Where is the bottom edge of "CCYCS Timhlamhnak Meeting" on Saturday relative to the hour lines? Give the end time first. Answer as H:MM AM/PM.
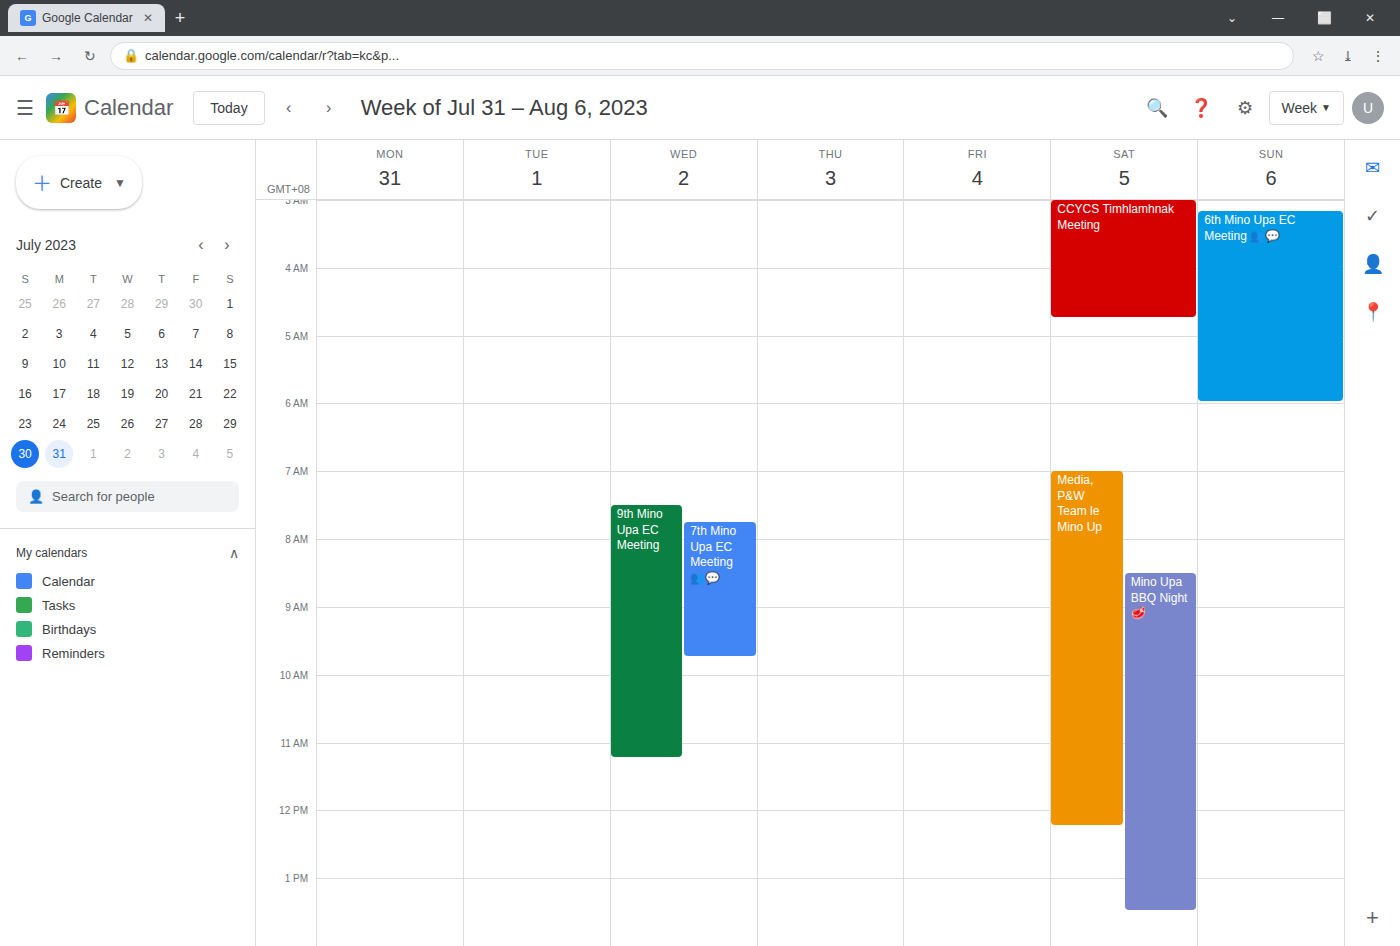
4:45 AM -- neither: three quarters of the way from the 4 AM line to the 5 AM line.